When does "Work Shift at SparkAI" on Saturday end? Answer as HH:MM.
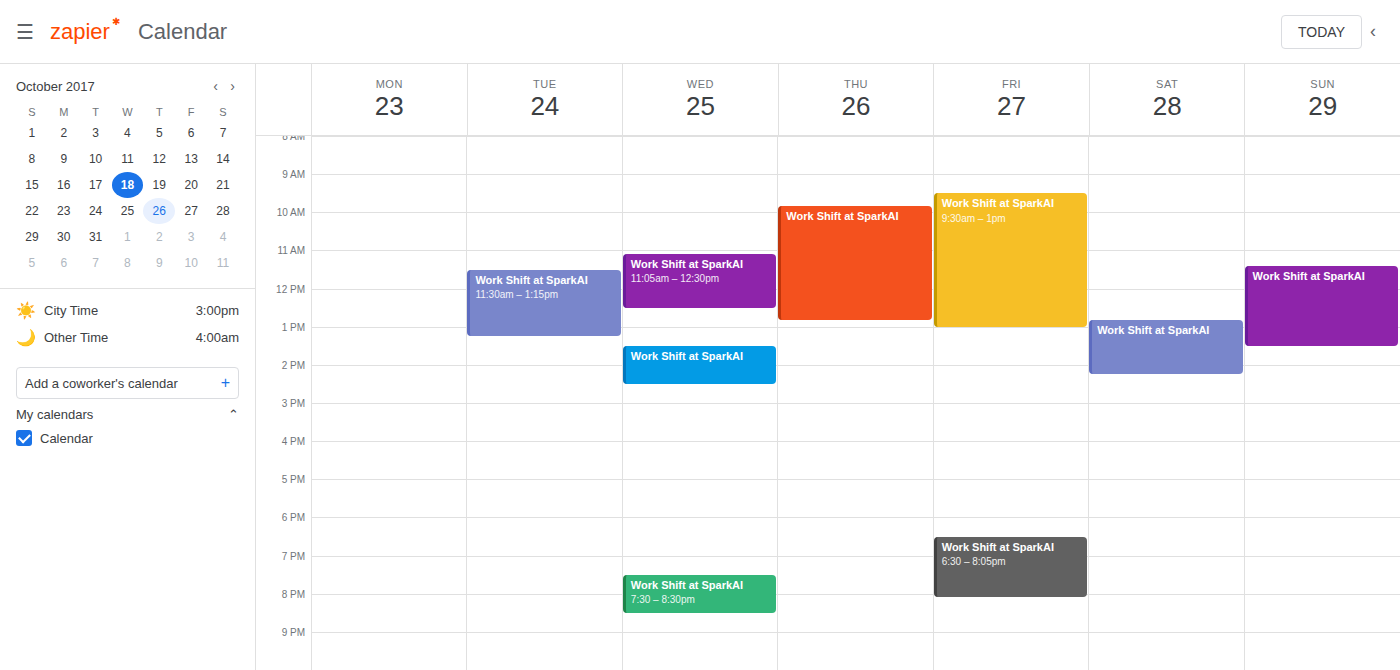
14:15